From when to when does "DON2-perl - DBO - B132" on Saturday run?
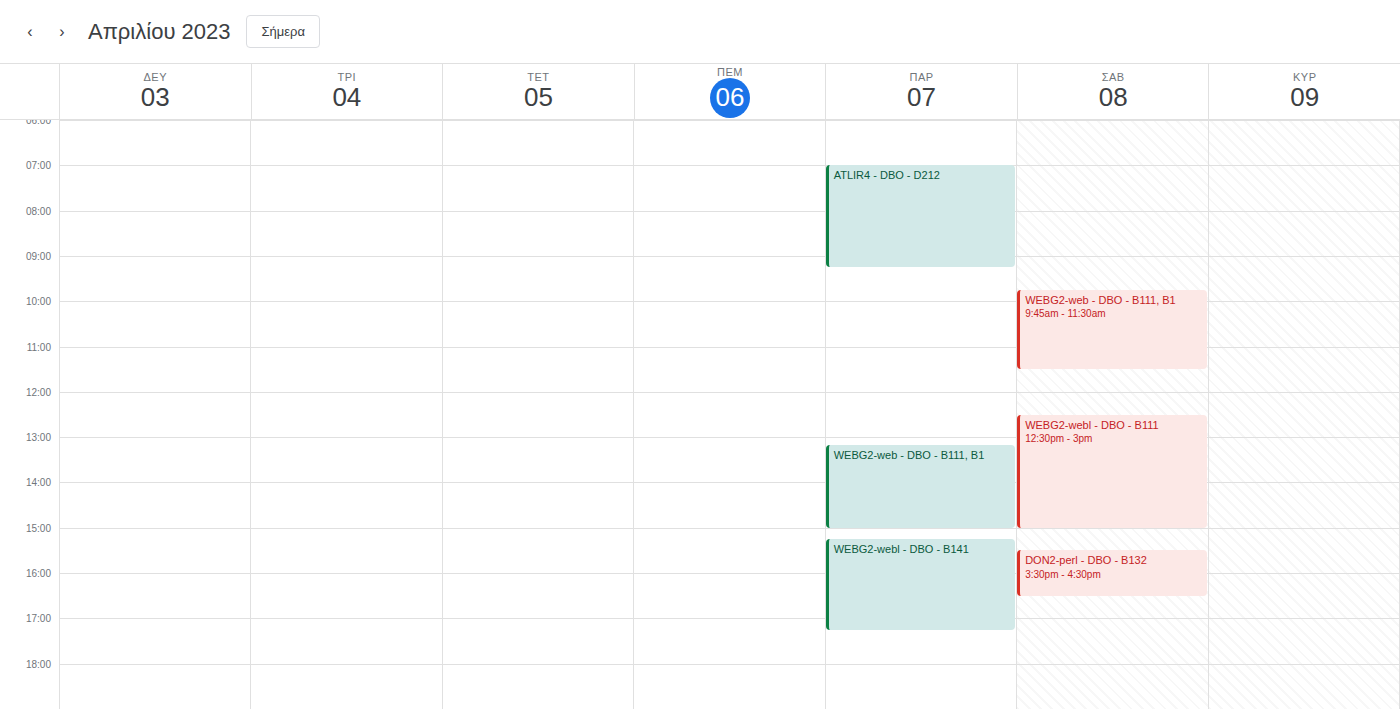
3:30 PM to 4:30 PM